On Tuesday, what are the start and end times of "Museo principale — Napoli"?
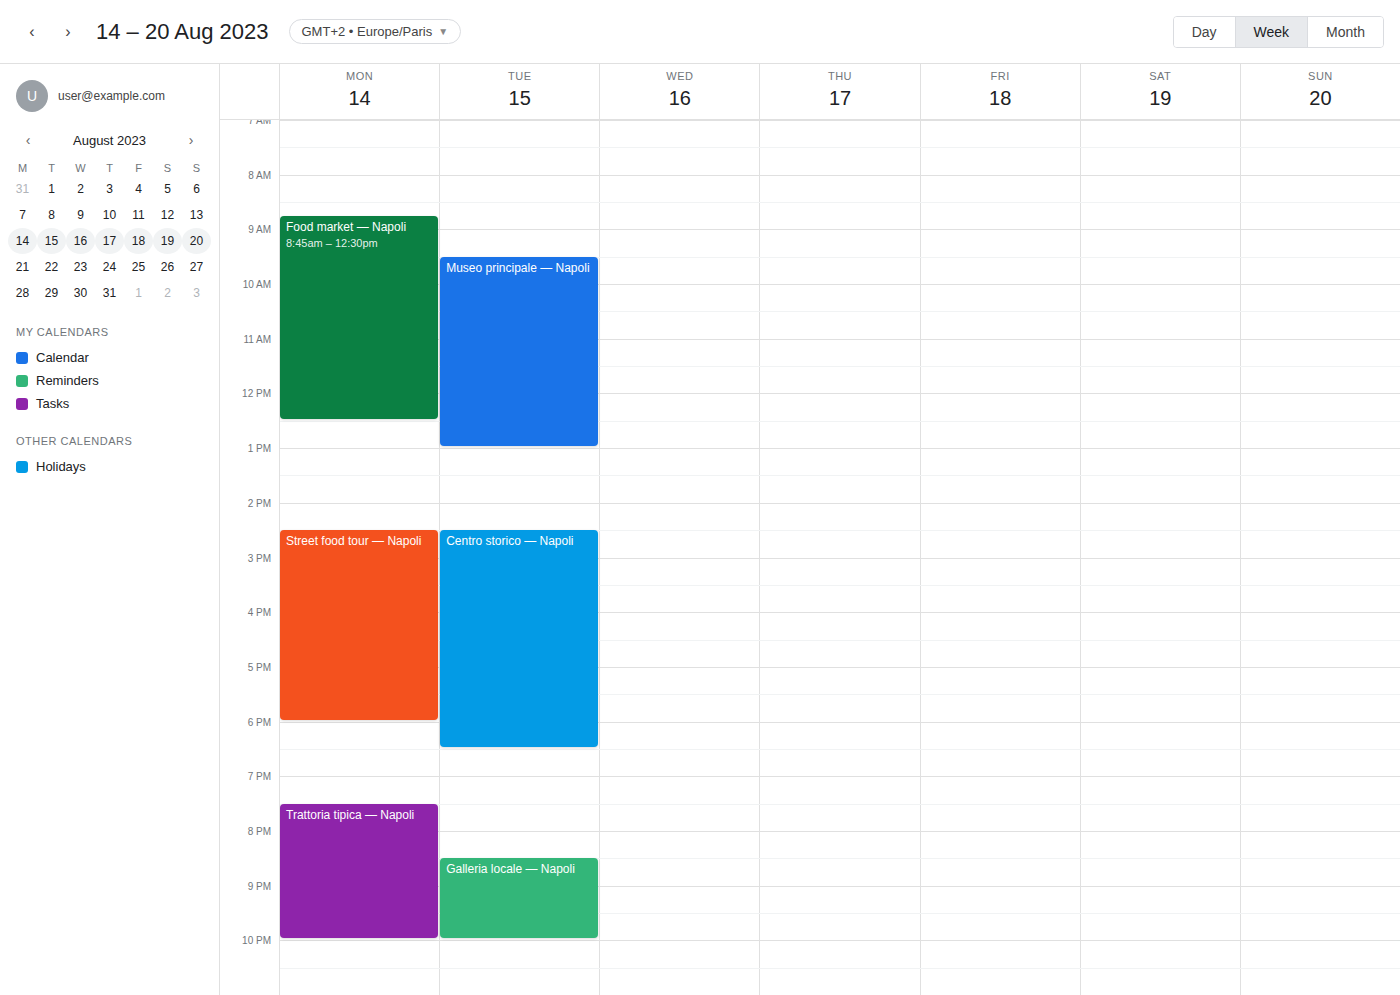
9:30 AM to 1:00 PM